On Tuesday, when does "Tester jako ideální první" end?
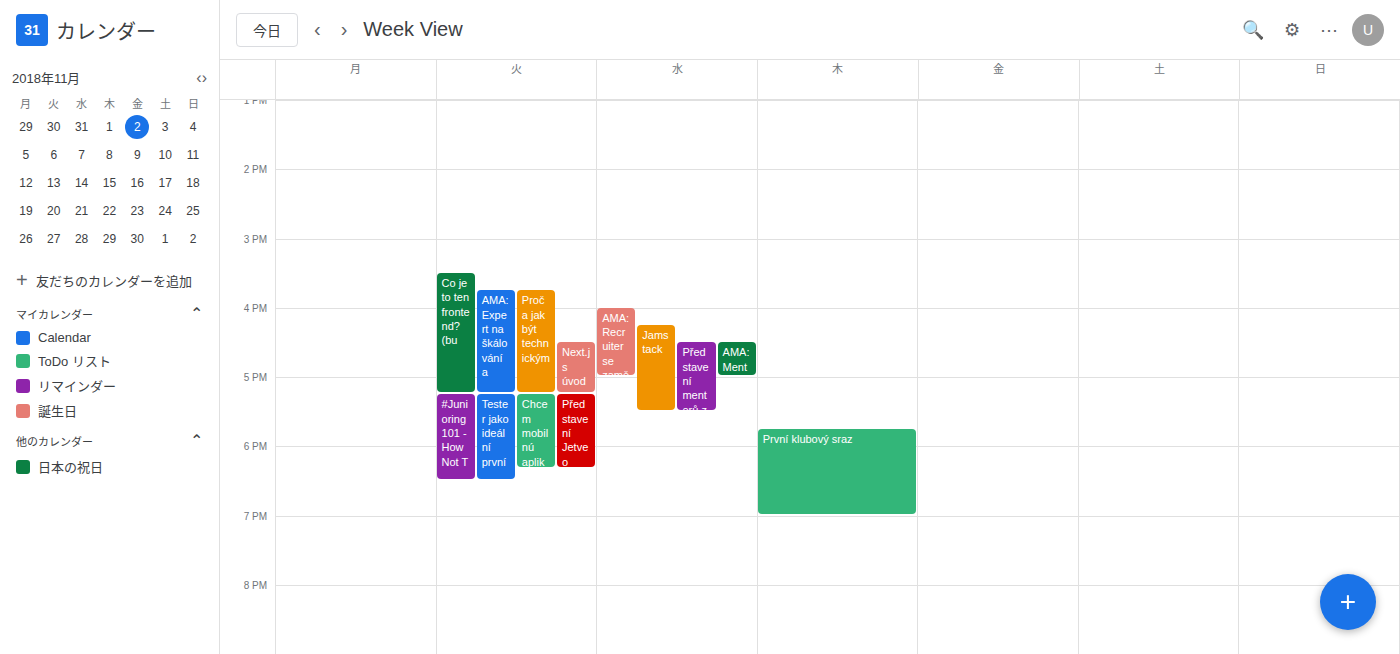
6:30 PM